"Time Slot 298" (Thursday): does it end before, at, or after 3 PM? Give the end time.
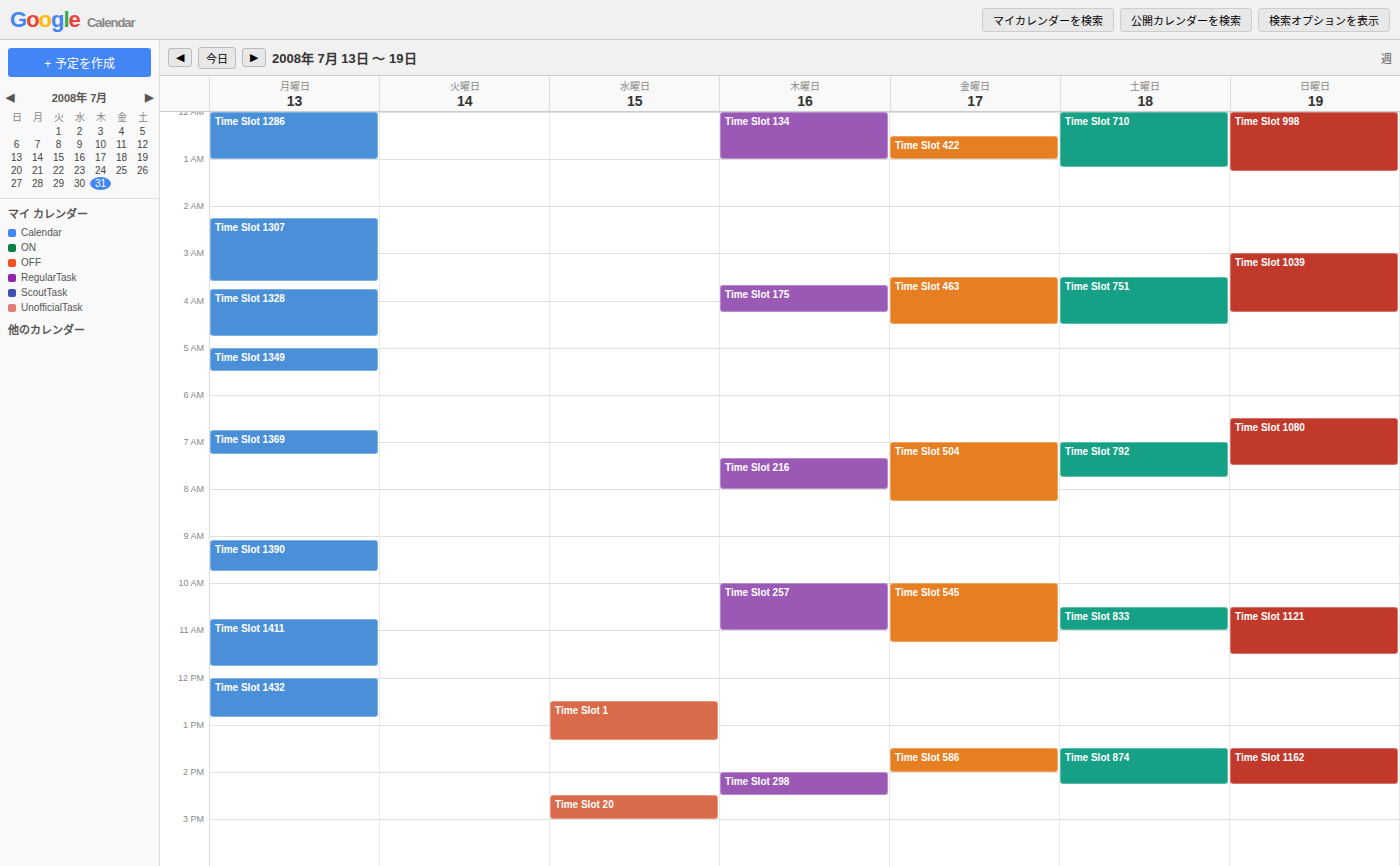
2:30 PM -- before 3 PM, 30 minutes above the 3 PM line.